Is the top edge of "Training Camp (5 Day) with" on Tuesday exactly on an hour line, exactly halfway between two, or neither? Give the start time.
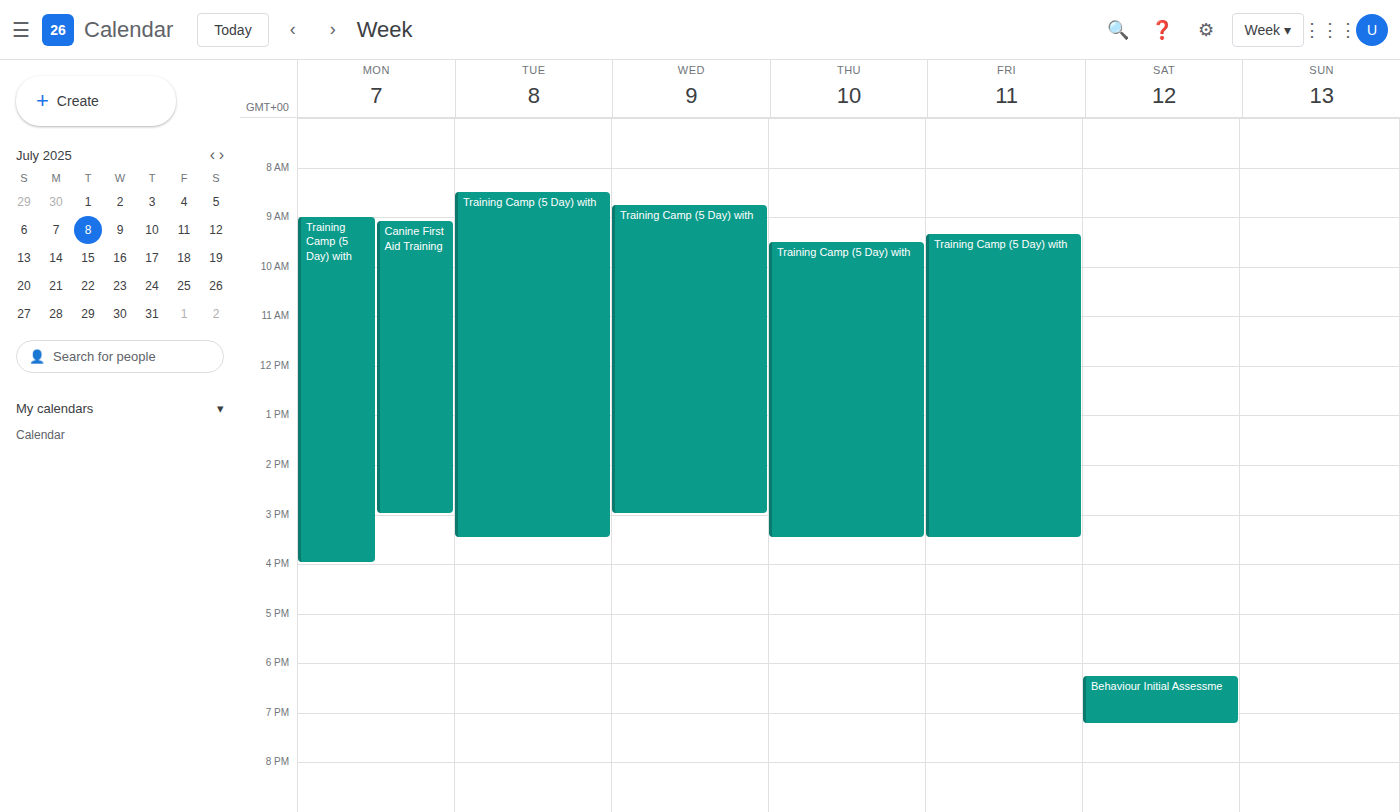
8:30 AM -- halfway between the 8 AM and 9 AM lines.